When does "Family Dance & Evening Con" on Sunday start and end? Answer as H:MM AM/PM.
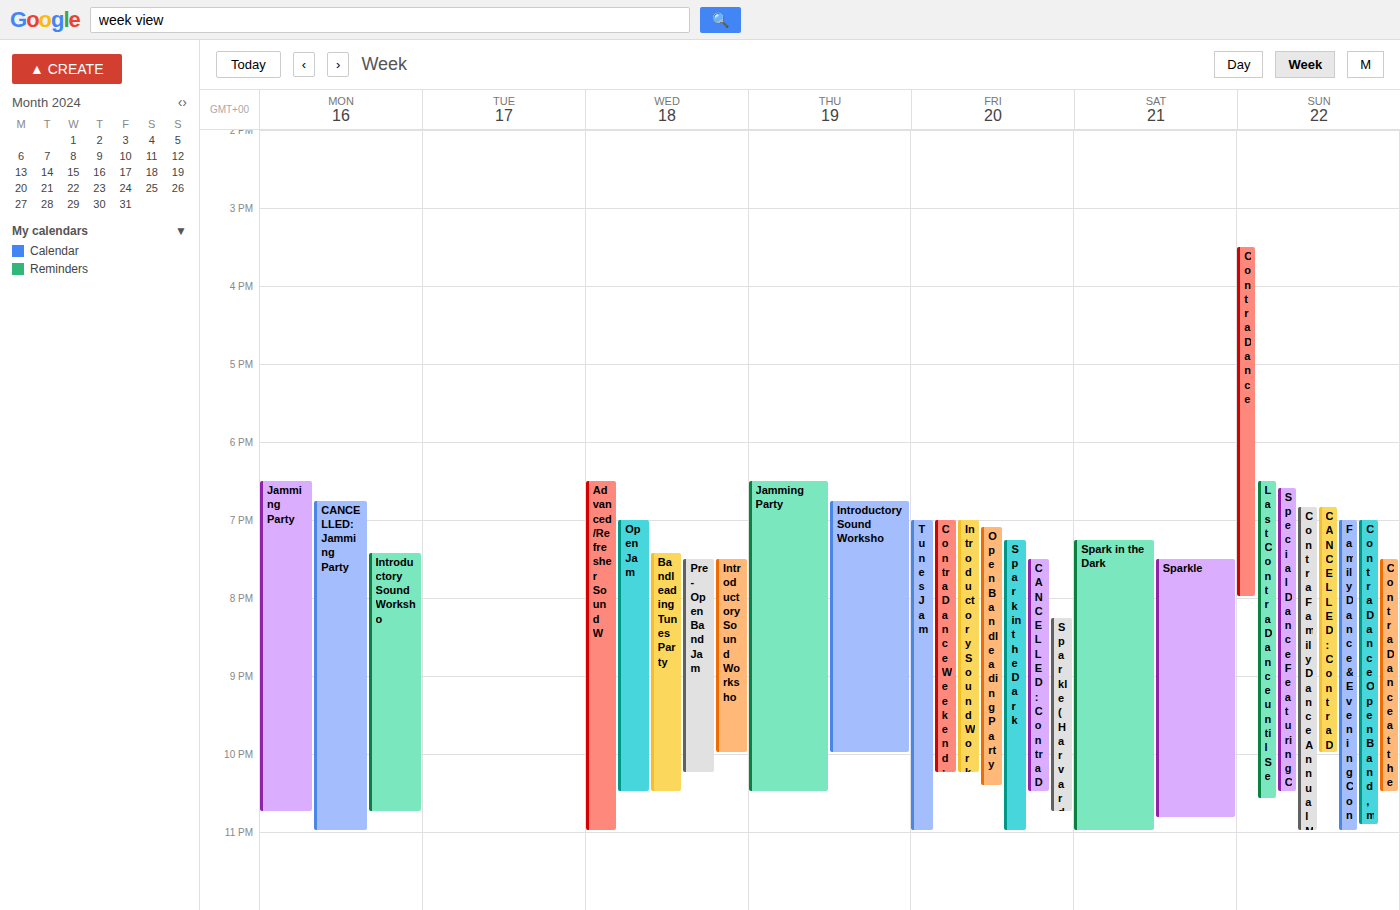
7:00 PM to 11:00 PM